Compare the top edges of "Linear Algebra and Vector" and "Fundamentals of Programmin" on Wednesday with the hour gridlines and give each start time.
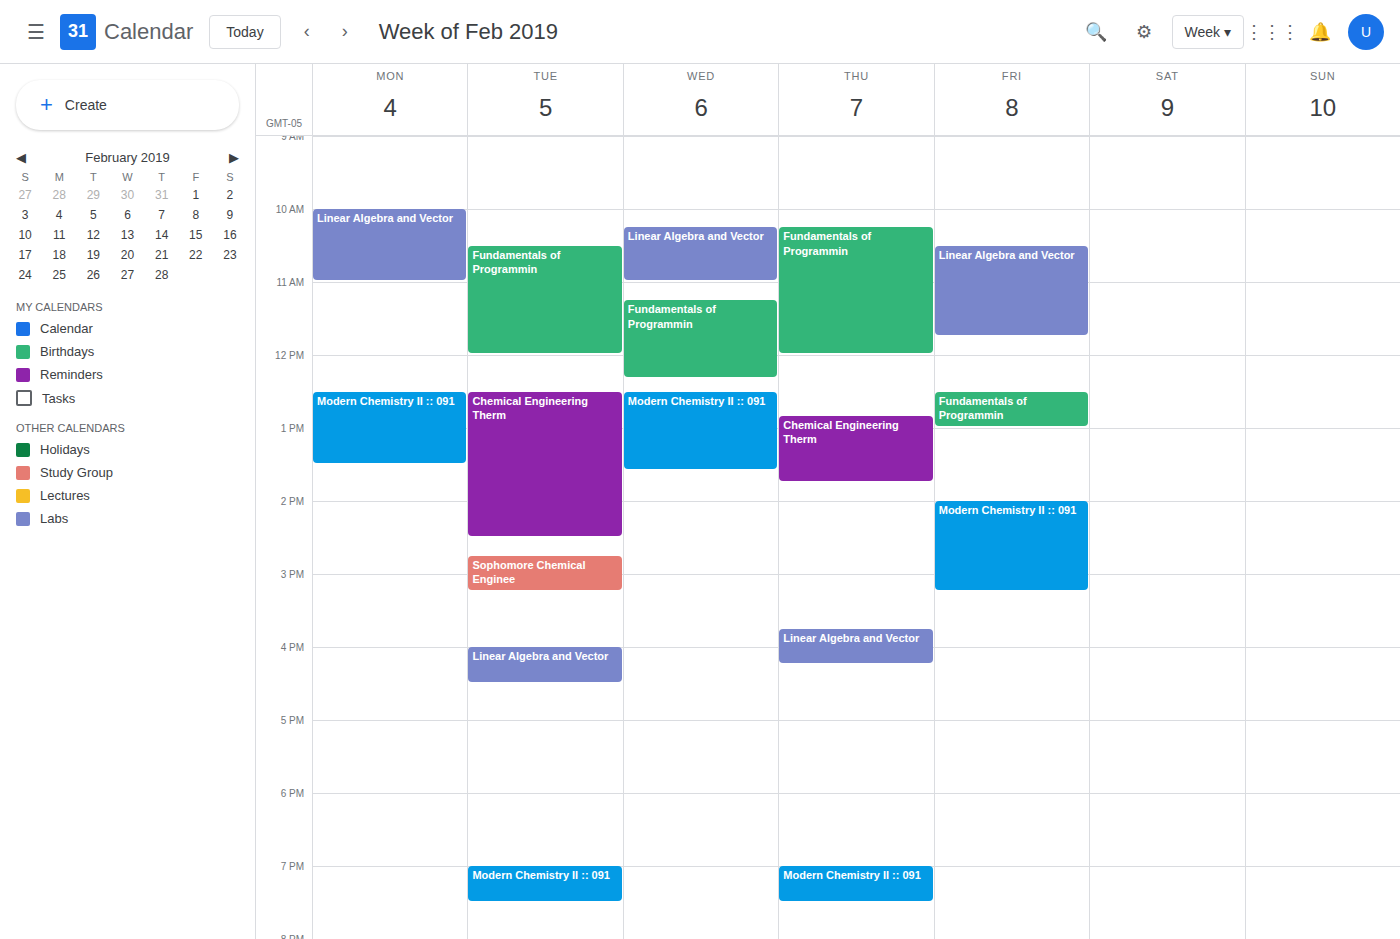
"Linear Algebra and Vector": 10:15 AM, neither: a quarter of the way from the 10 AM line to the 11 AM line. "Fundamentals of Programmin": 11:15 AM, neither: a quarter of the way from the 11 AM line to the 12 PM line.